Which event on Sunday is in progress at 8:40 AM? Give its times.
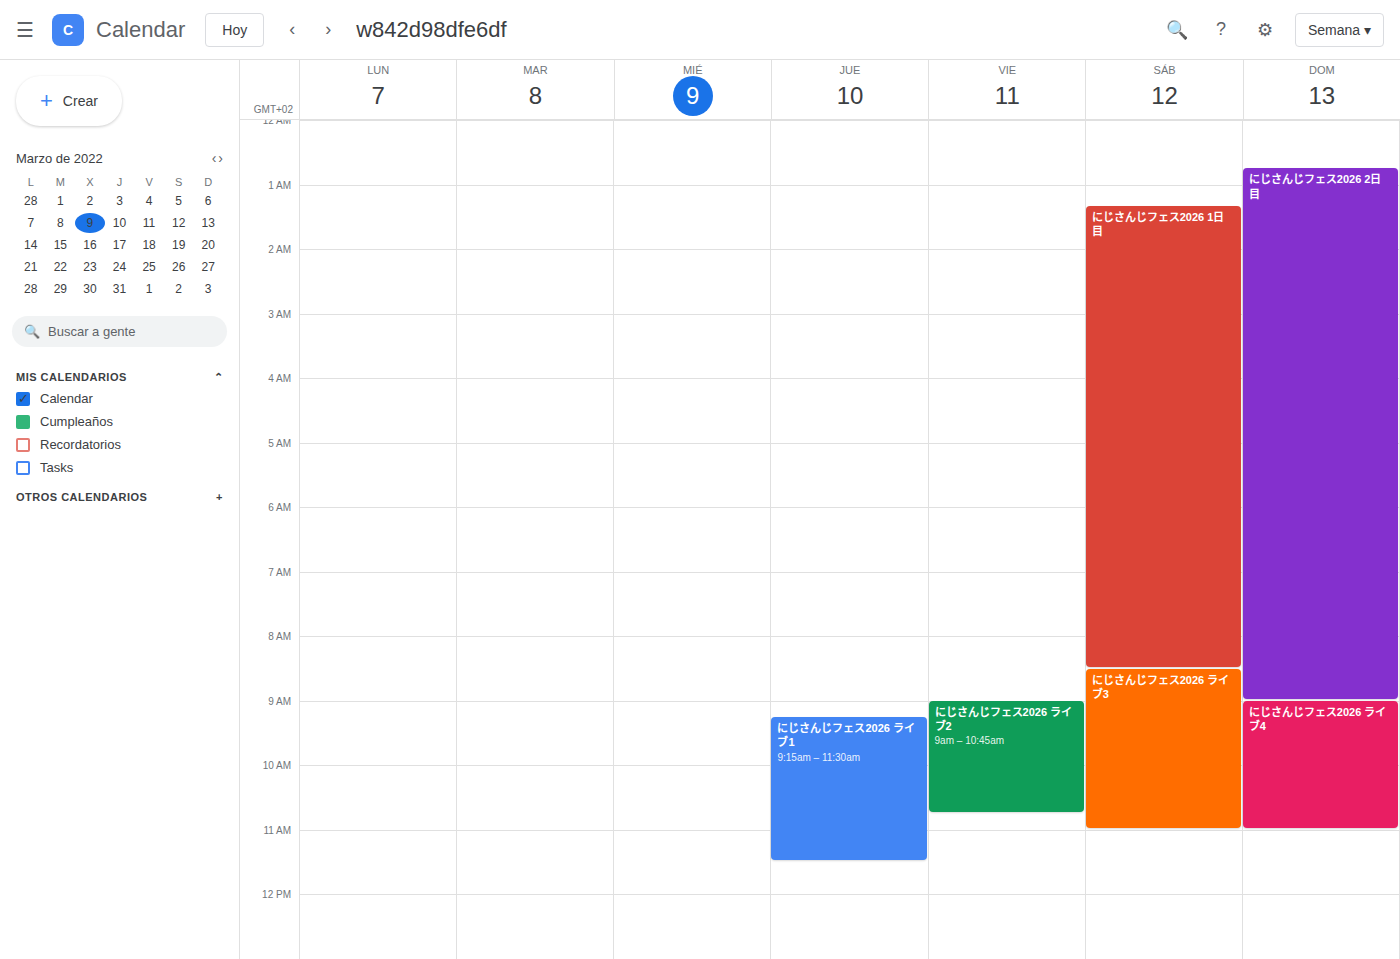
"にじさんじフェス2026 2日目", 12:45 AM to 9:00 AM